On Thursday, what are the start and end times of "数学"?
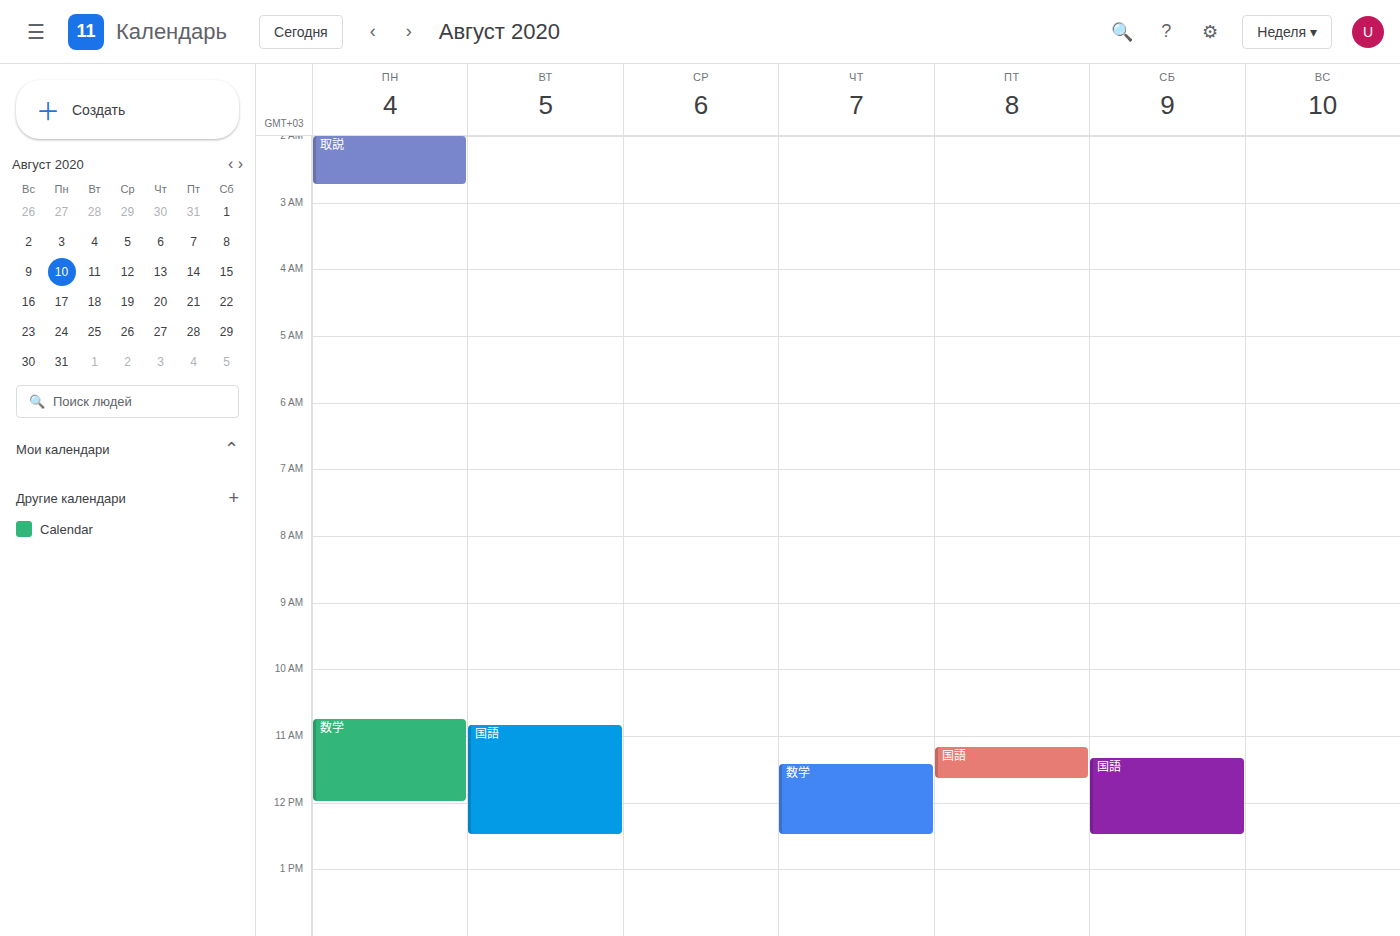
11:25 to 12:30